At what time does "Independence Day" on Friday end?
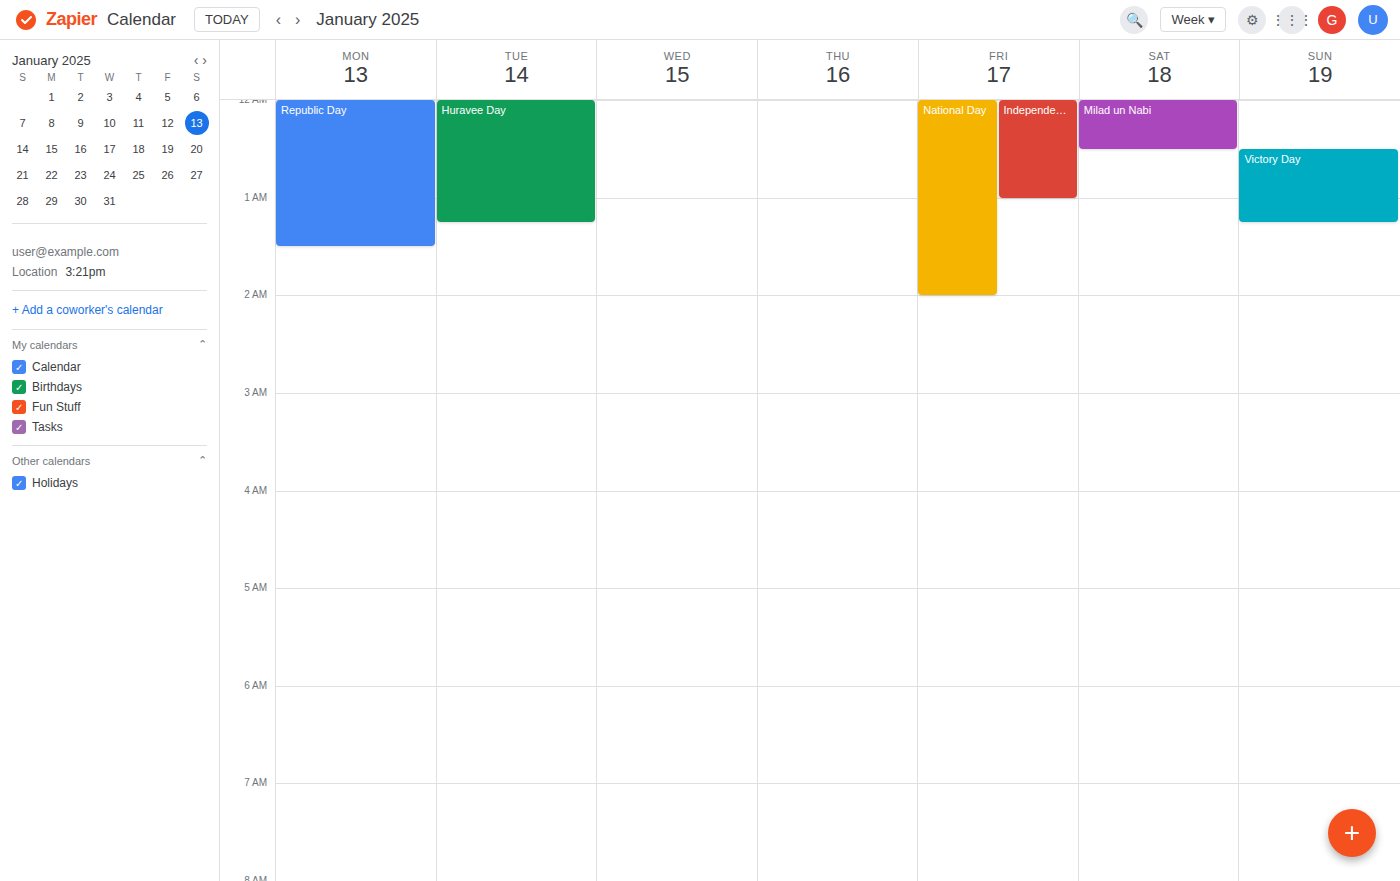
1:00 AM